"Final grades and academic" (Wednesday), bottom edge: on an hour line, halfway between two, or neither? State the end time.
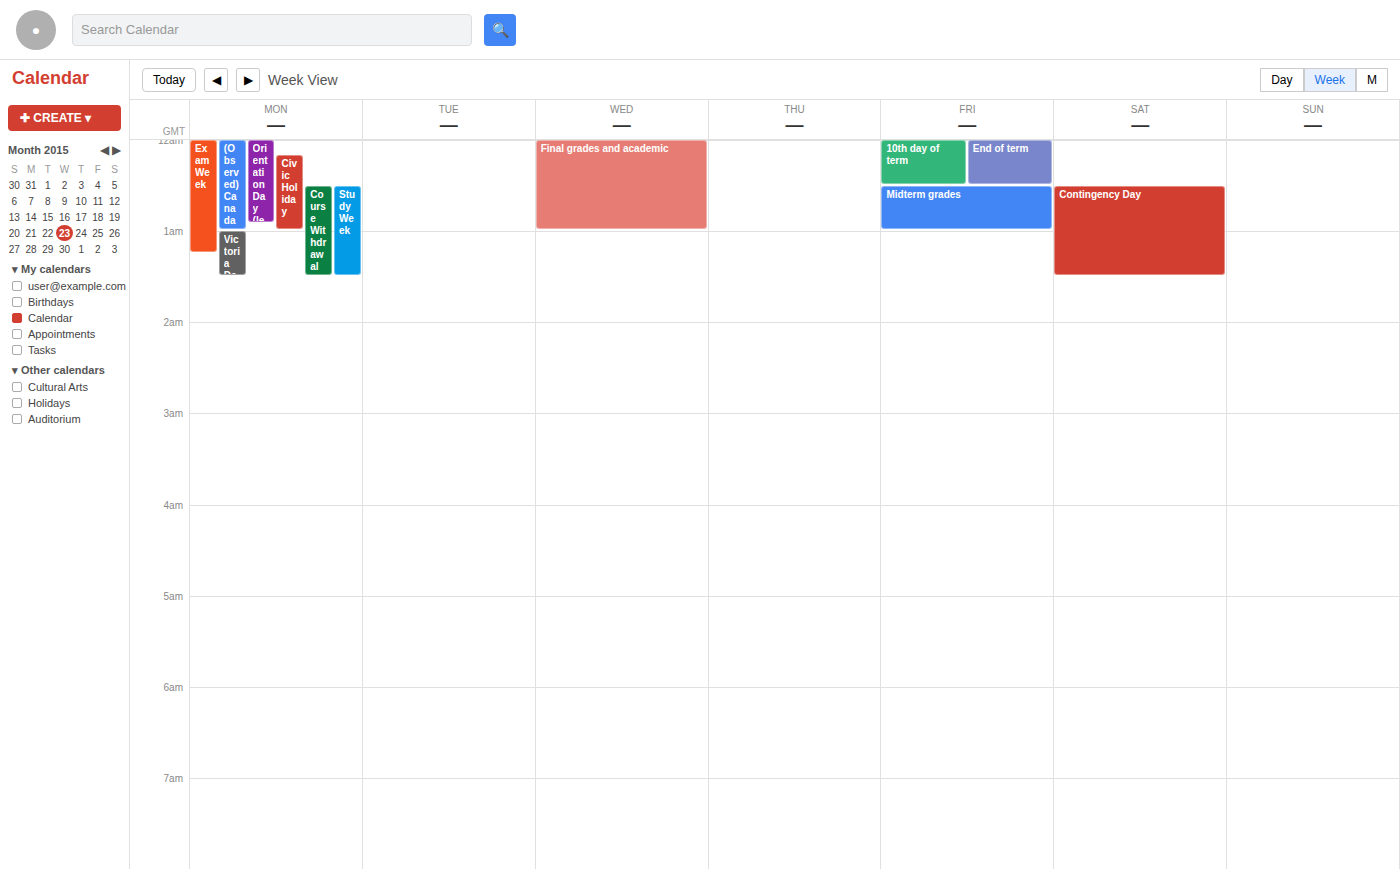
1:00 AM -- exactly on the 1 AM line.